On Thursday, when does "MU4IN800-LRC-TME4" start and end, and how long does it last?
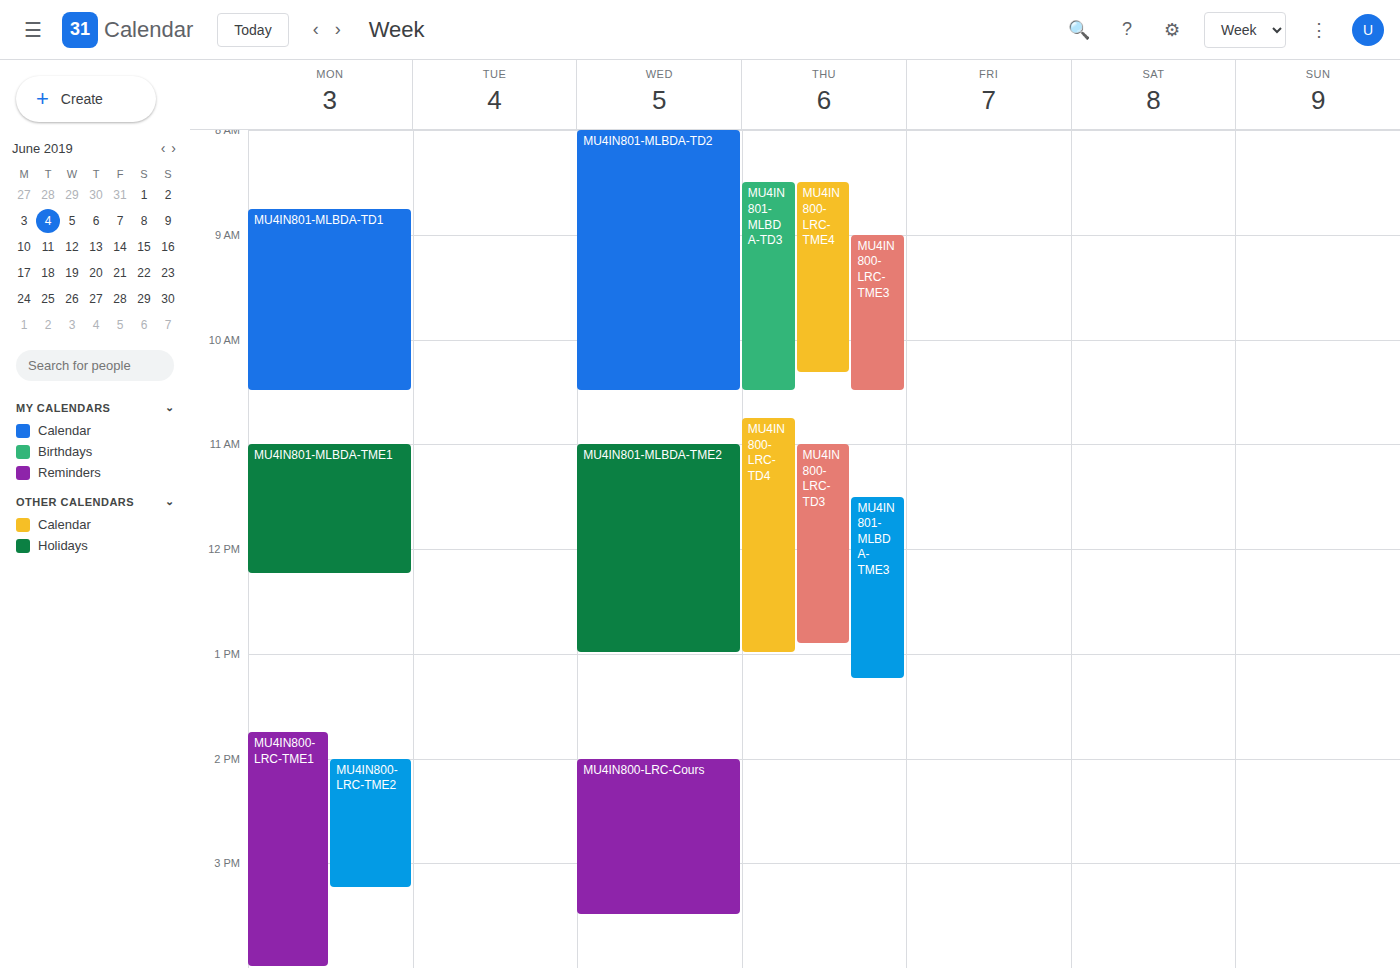
08:30 to 10:20, 1 hour 50 minutes